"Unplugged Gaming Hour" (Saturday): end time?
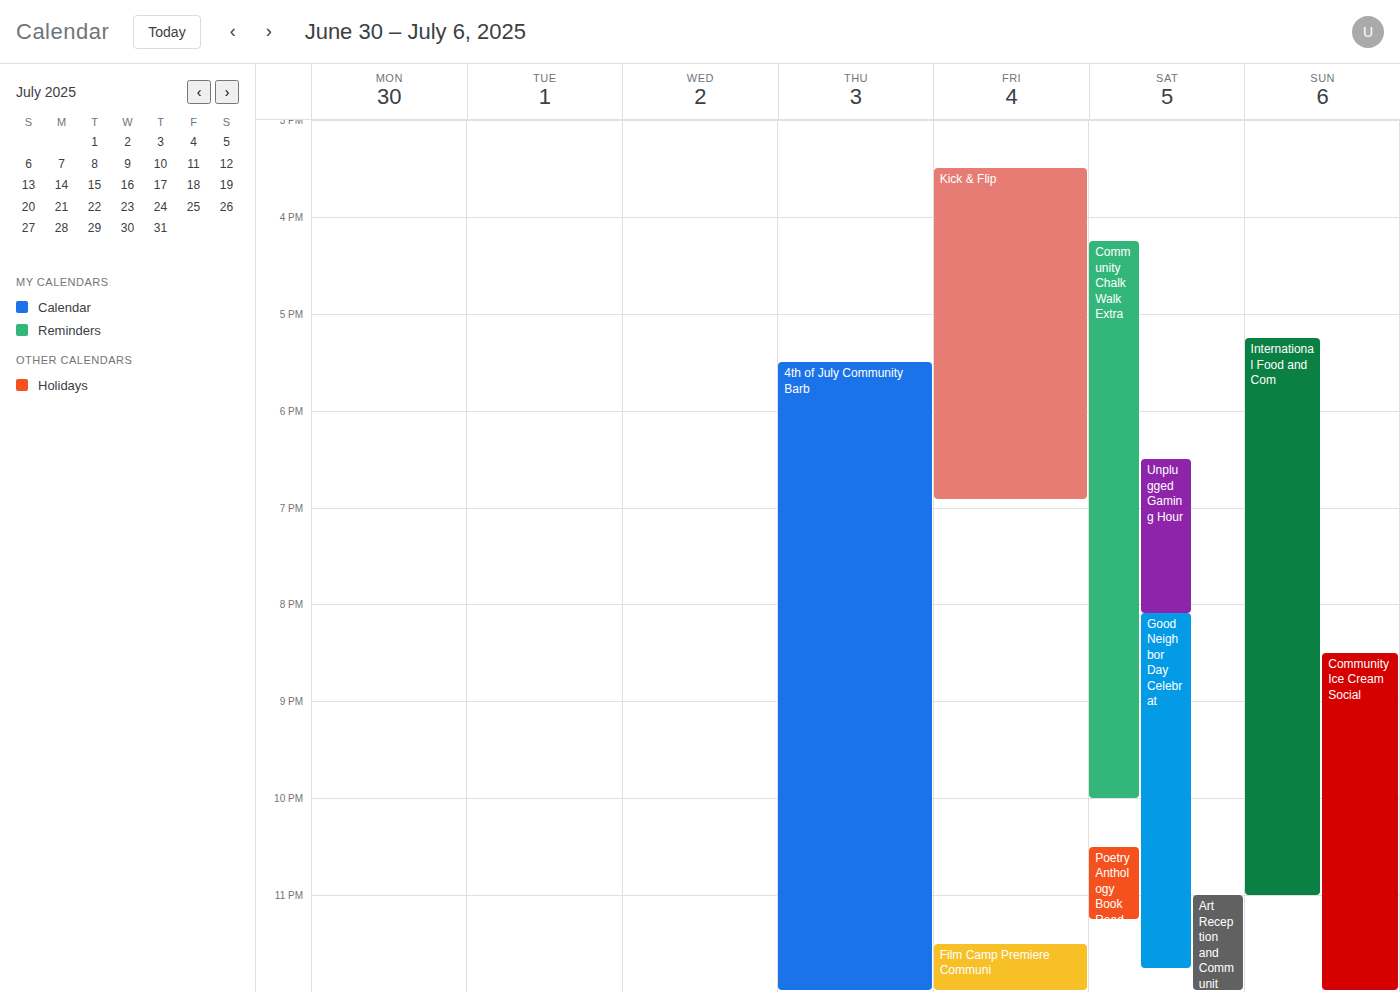
8:05 PM